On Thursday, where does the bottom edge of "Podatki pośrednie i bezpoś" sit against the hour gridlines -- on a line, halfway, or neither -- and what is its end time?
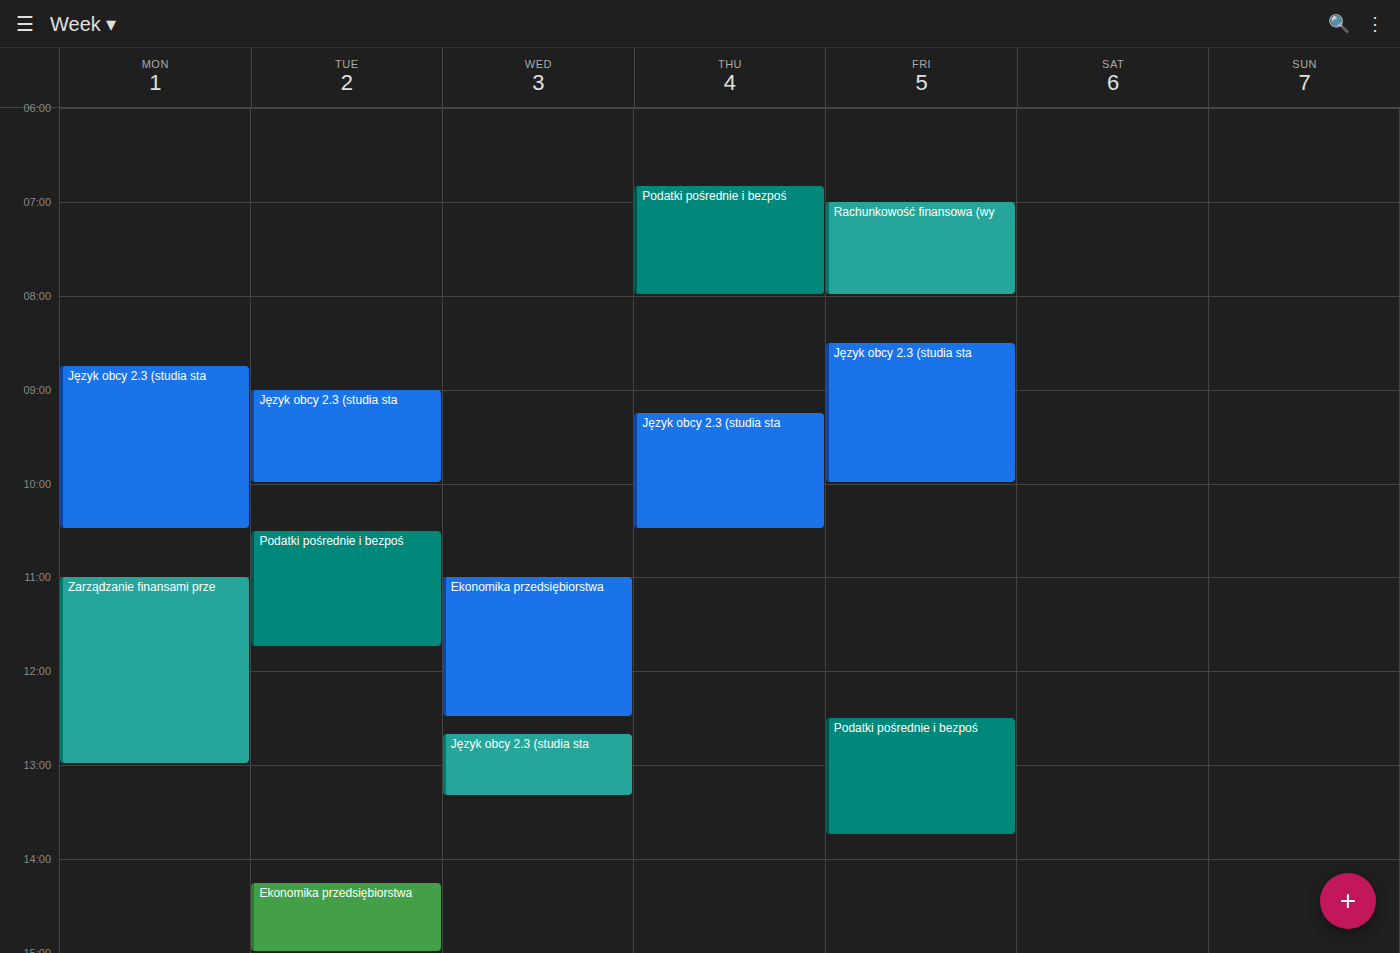
08:00 -- exactly on the 08:00 line.